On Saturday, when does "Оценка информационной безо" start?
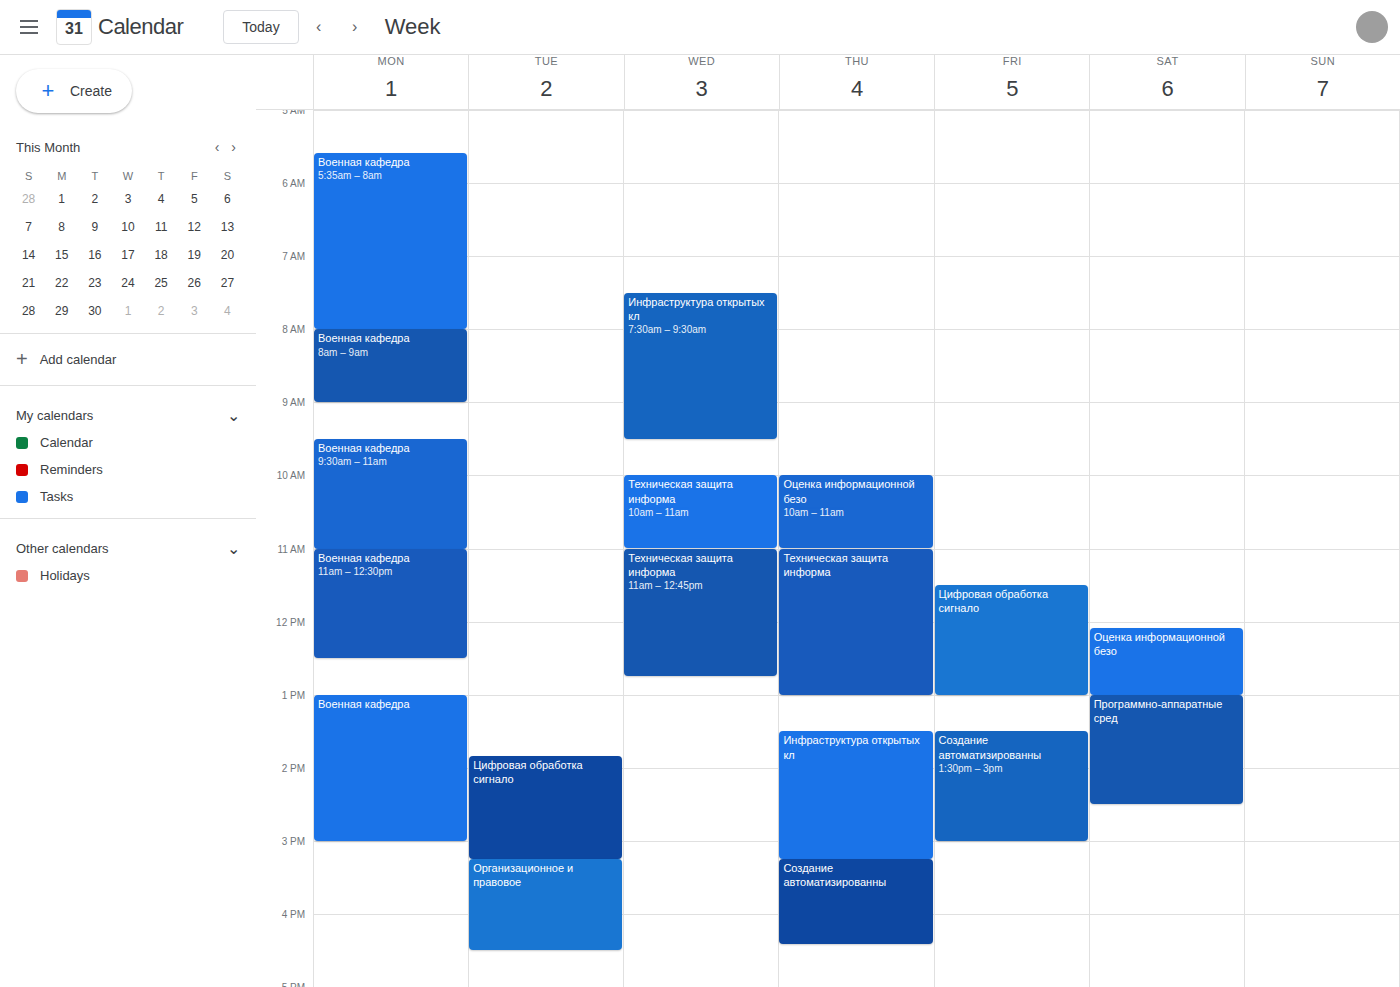
12:05 PM